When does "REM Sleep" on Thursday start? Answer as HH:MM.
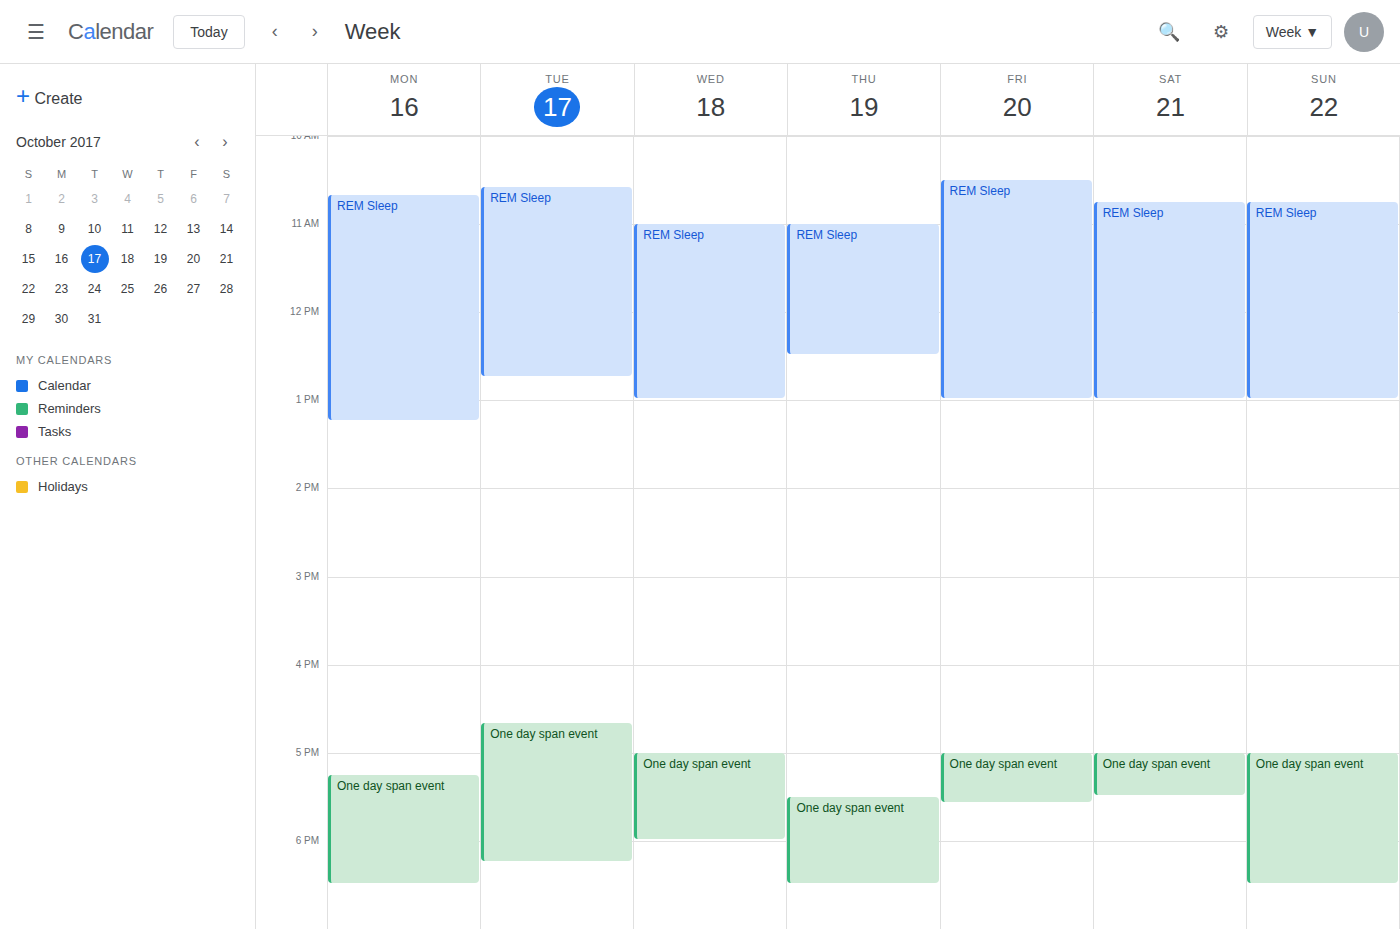
11:00